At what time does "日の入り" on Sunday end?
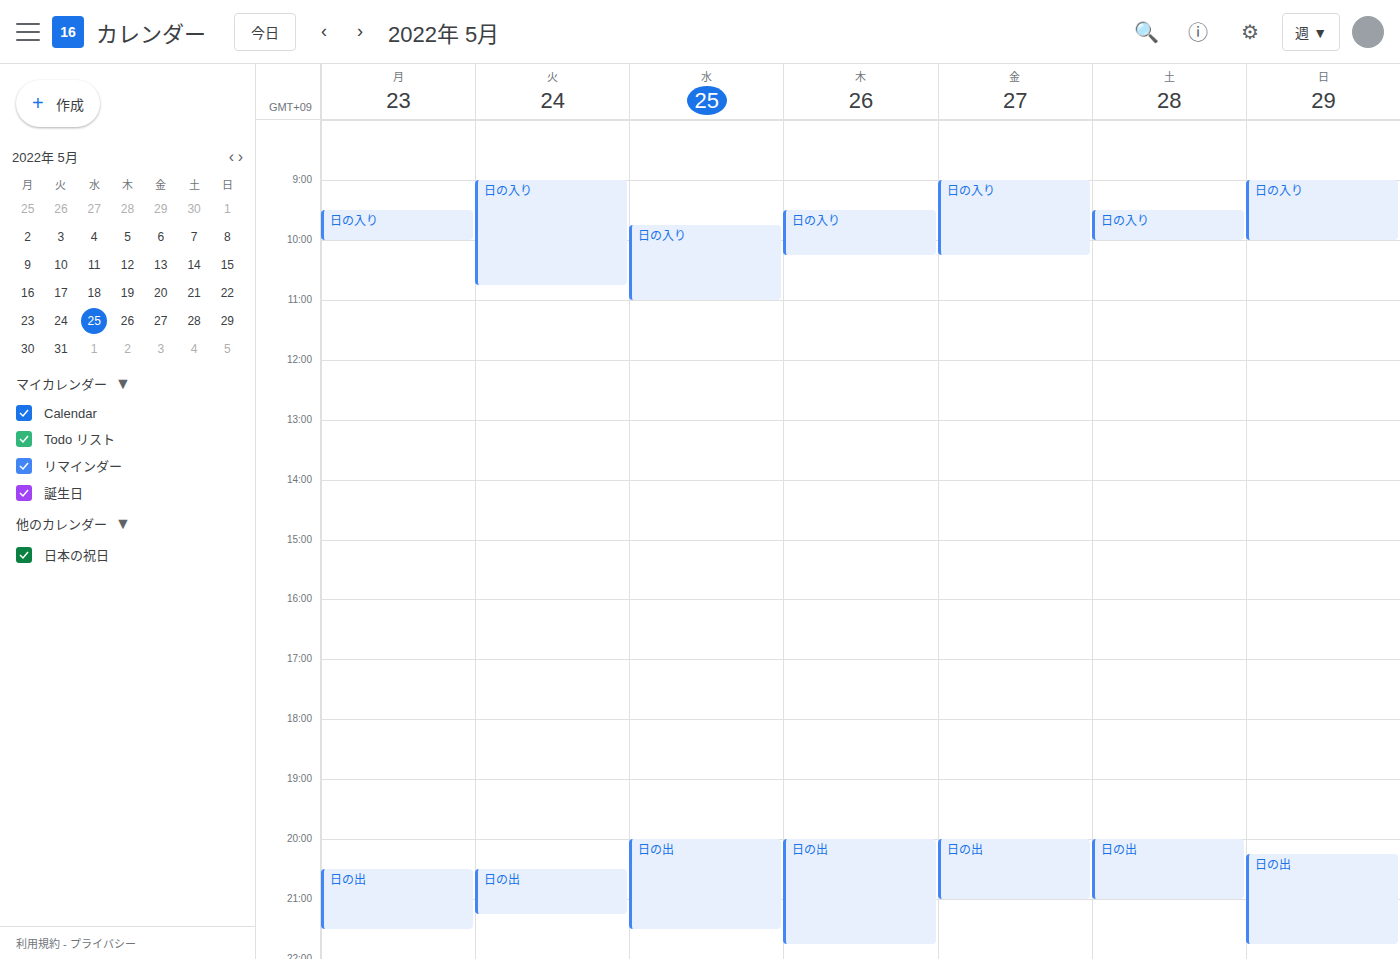
10:00 AM